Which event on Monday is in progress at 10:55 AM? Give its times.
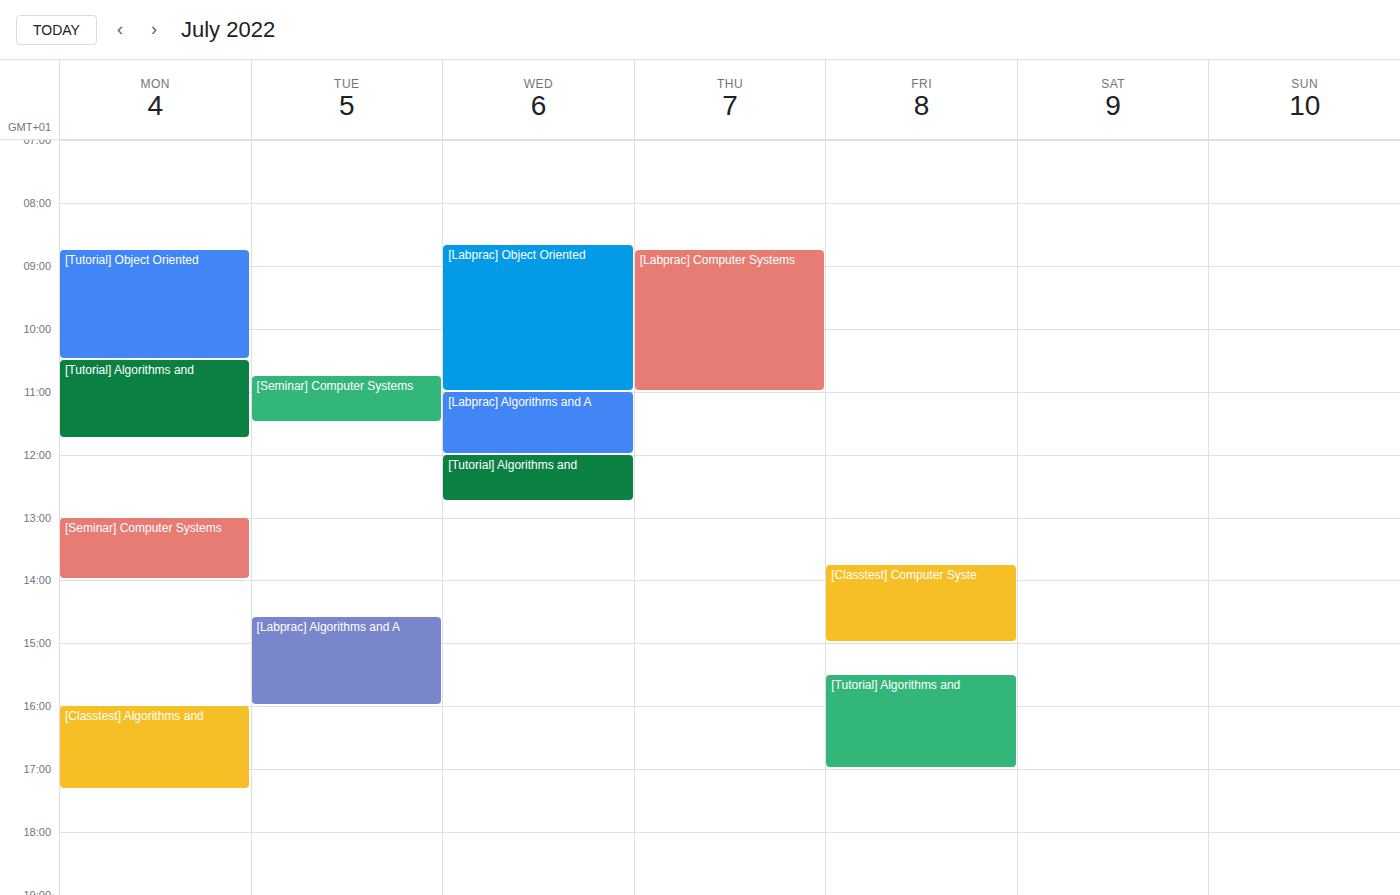
"[Tutorial] Algorithms and", 10:30 AM to 11:45 AM